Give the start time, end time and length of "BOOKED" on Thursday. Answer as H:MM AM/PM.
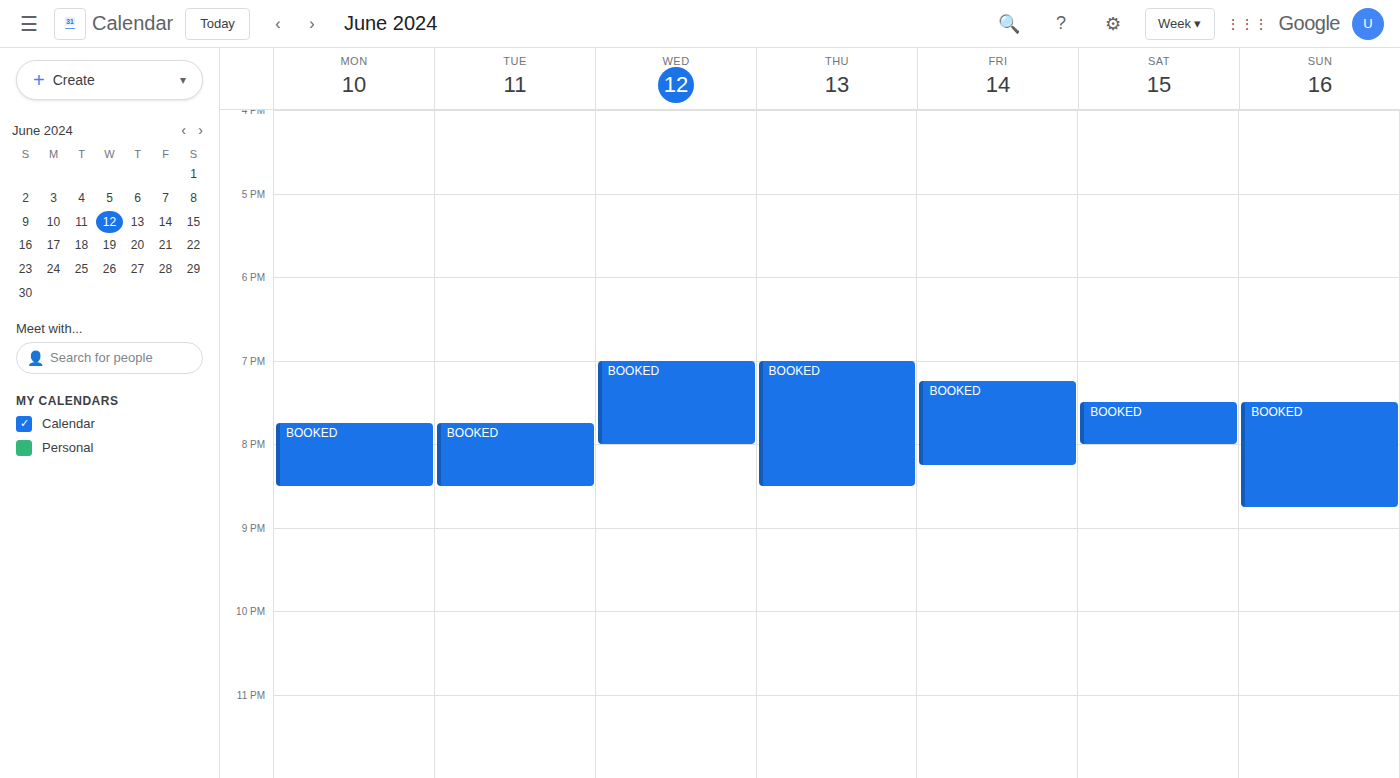
7:00 PM to 8:30 PM, 1 hour 30 minutes